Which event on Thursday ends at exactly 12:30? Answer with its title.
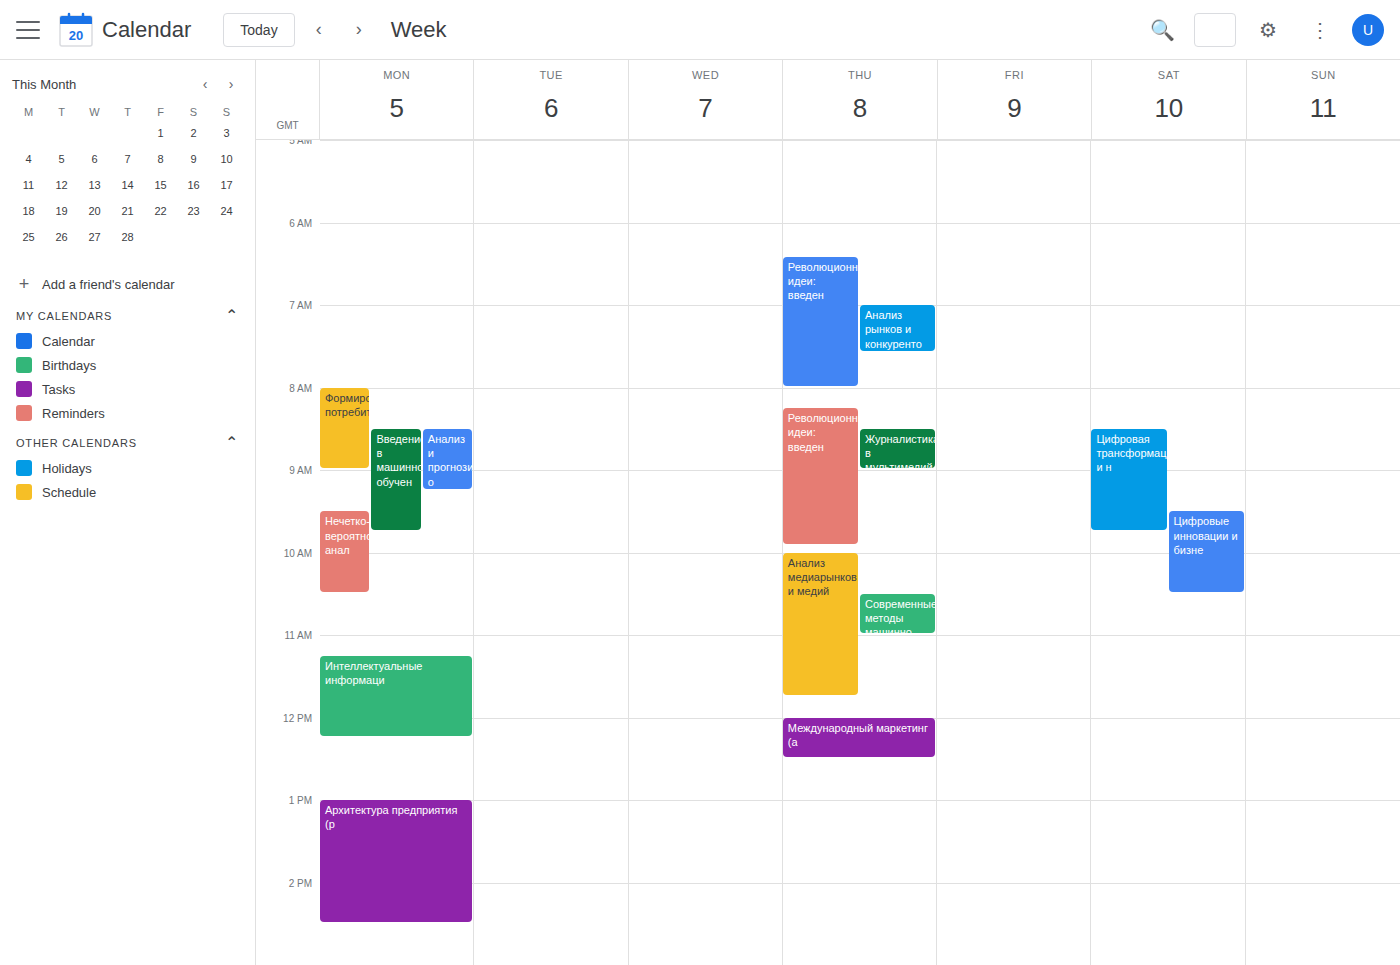
"Международный маркетинг (а"